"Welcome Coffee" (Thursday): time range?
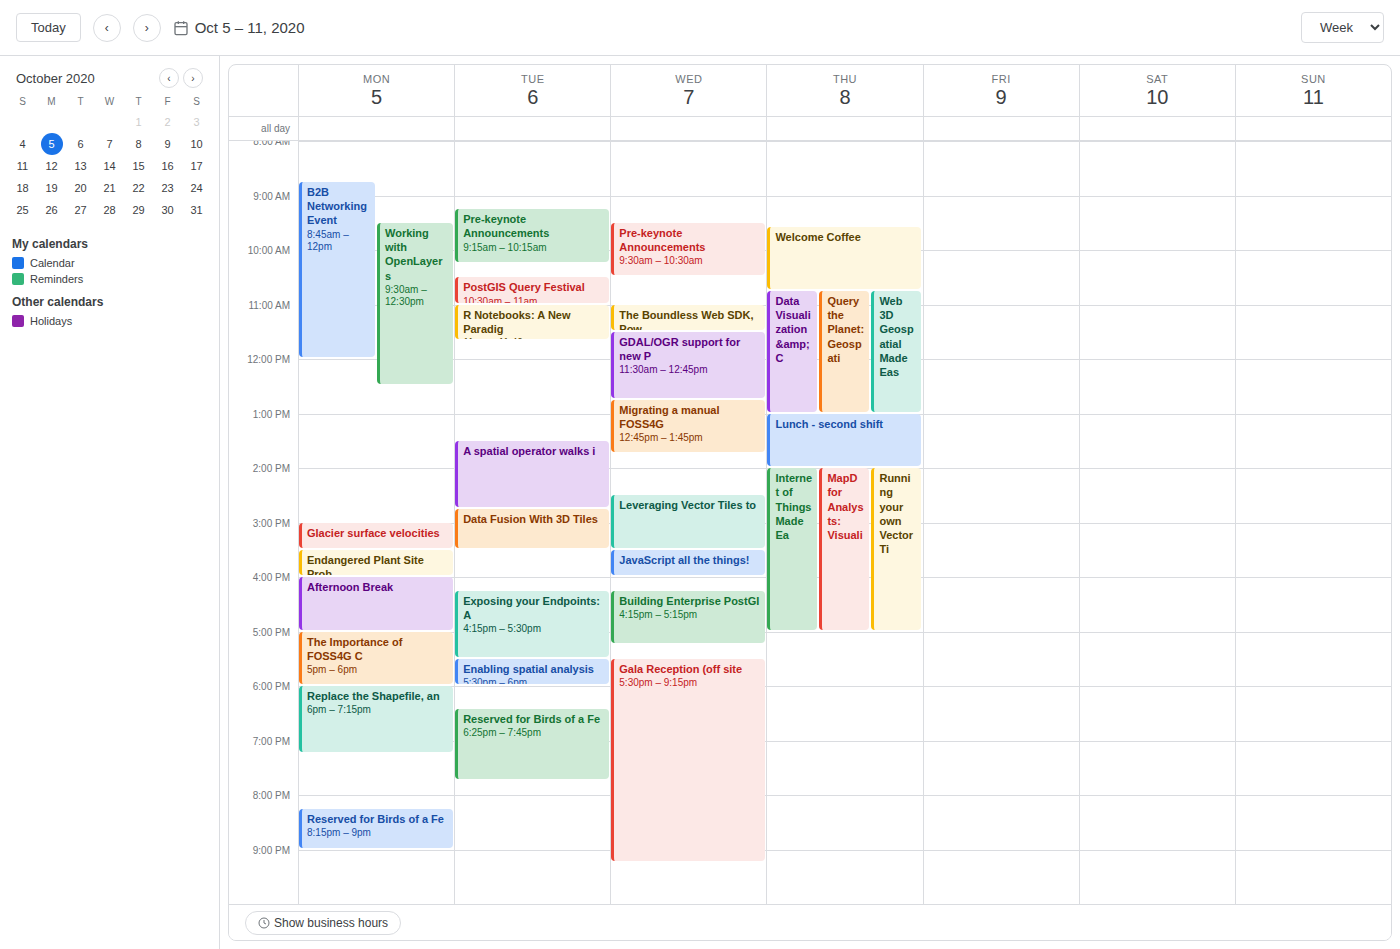
9:35 AM to 10:45 AM